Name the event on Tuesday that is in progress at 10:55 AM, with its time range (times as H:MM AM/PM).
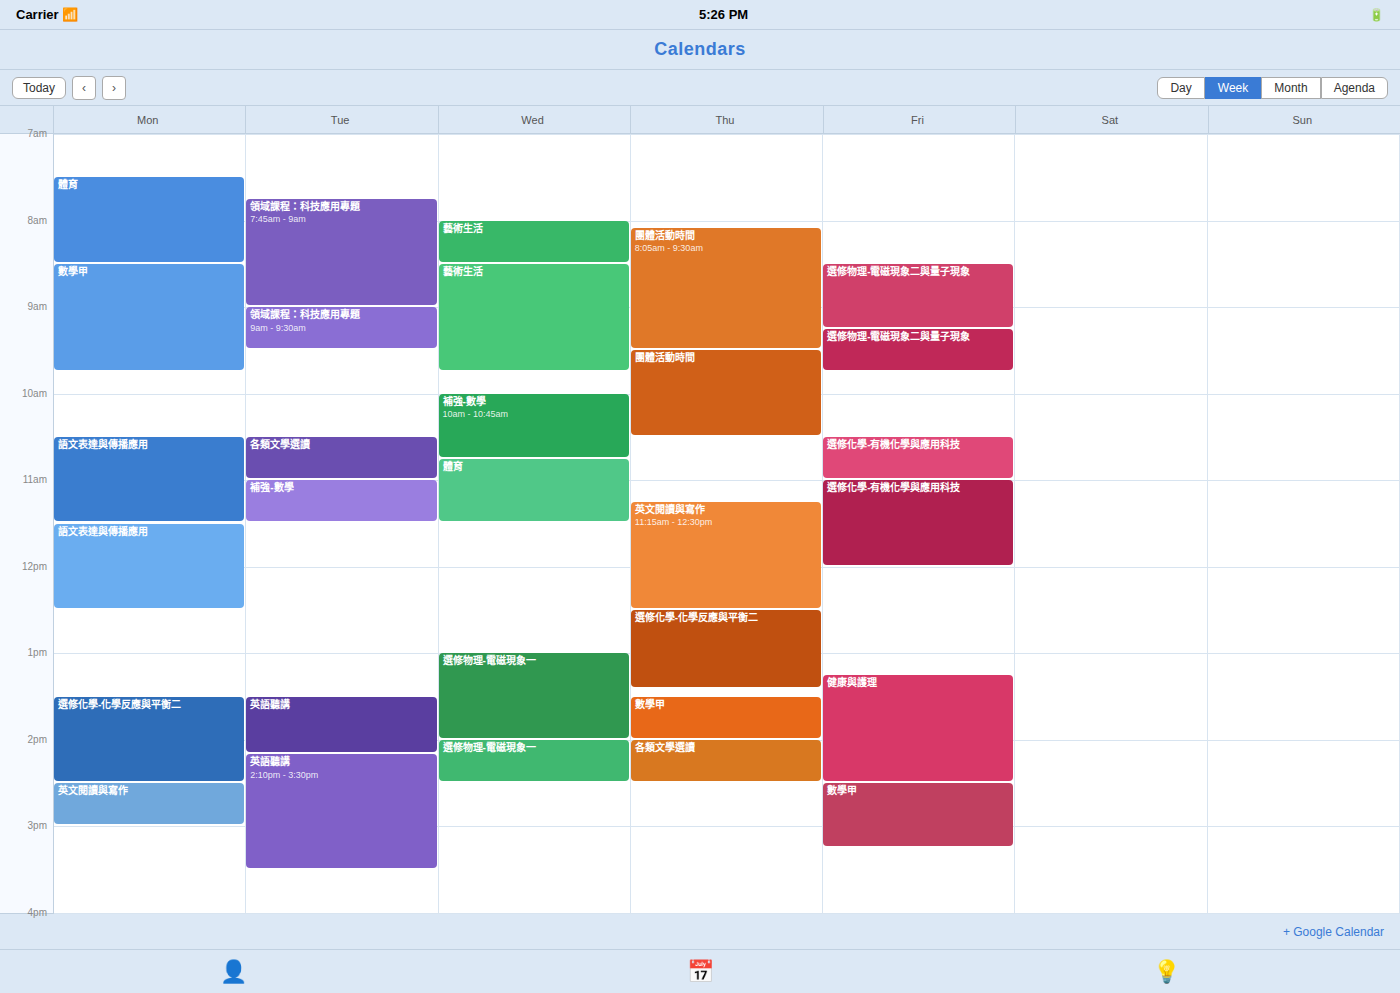
"各類文學選讀", 10:30 AM to 11:00 AM